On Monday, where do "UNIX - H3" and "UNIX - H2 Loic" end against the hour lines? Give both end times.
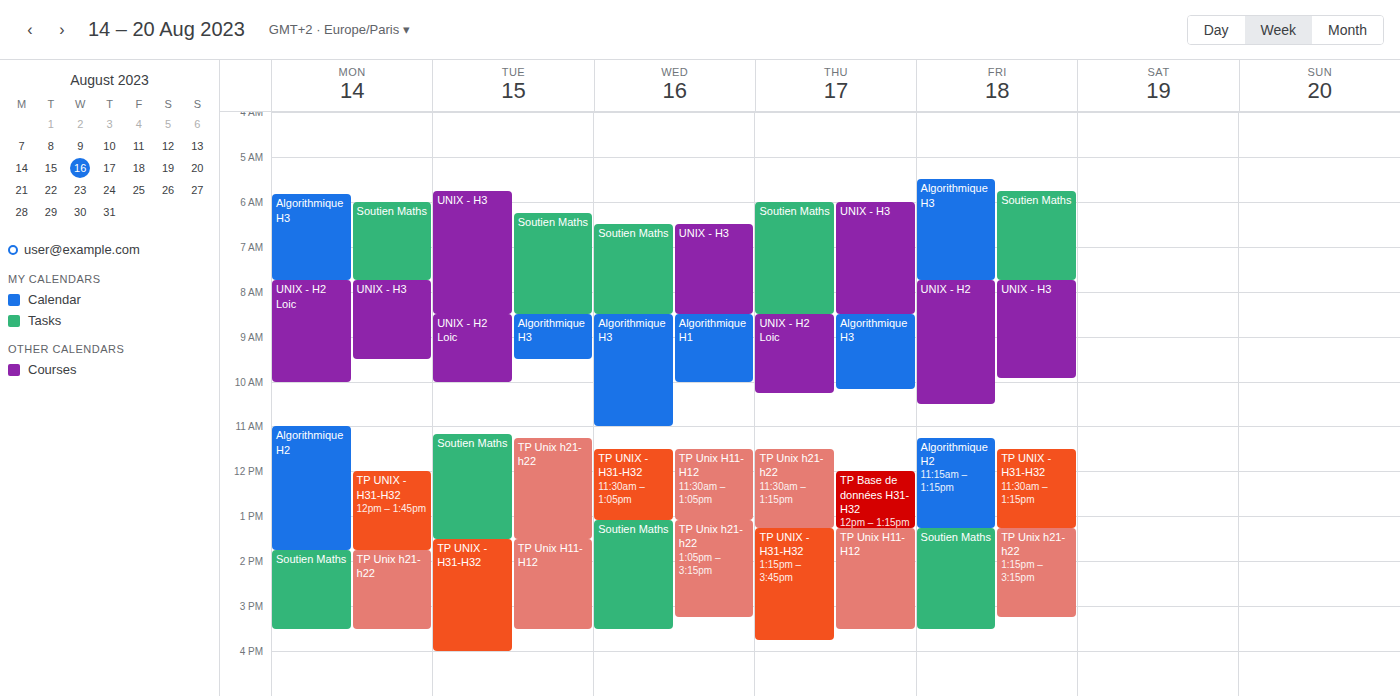
"UNIX - H3": 09:30, halfway between the 09:00 and 10:00 lines. "UNIX - H2 Loic": 10:00, exactly on the 10:00 line.